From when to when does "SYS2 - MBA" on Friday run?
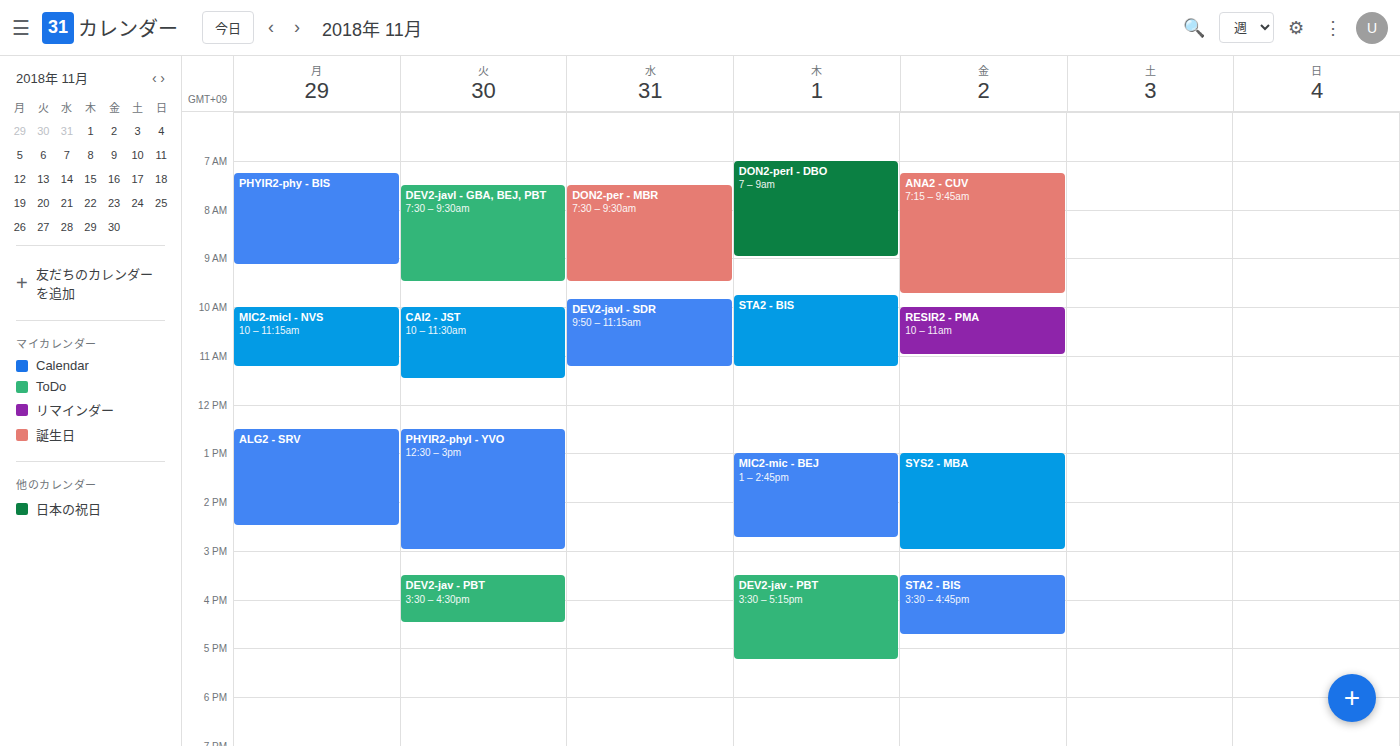
1:00 PM to 3:00 PM